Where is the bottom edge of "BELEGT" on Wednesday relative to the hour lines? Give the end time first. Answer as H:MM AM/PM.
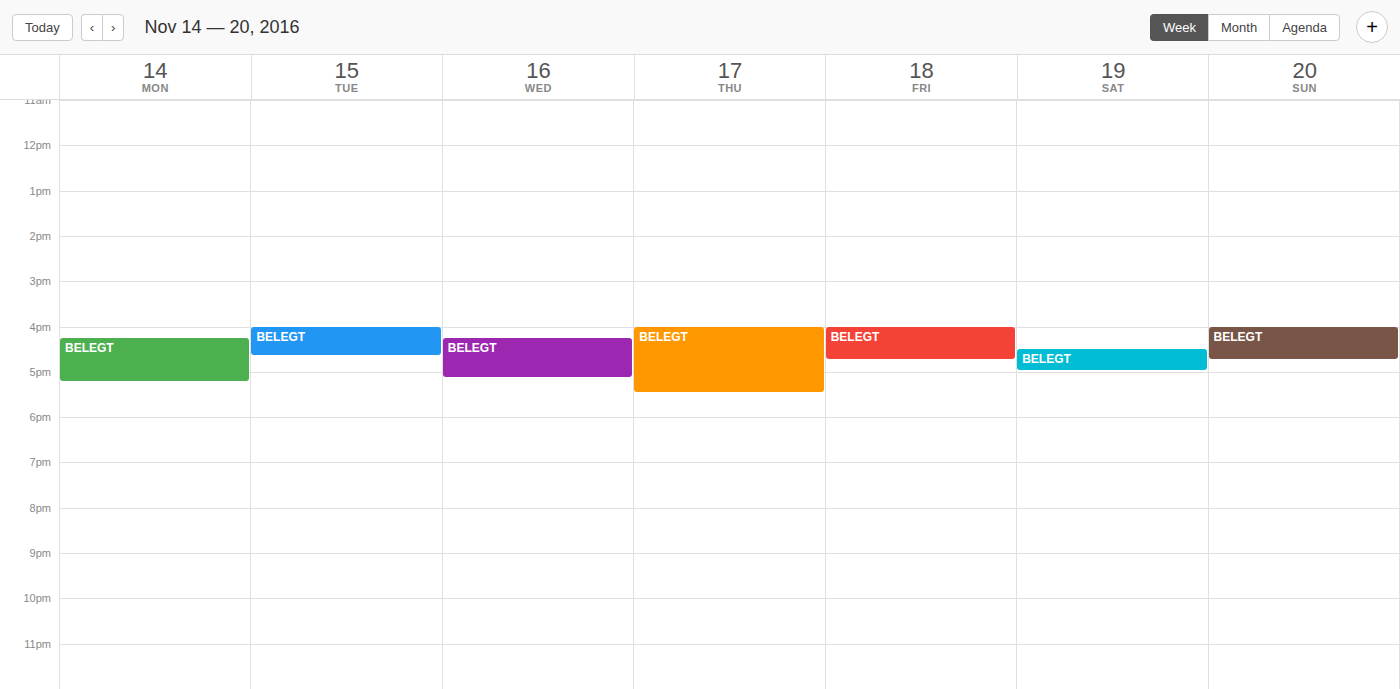
5:10 PM -- neither: 10 minutes below the 5 PM line and 50 minutes above the 6 PM line.